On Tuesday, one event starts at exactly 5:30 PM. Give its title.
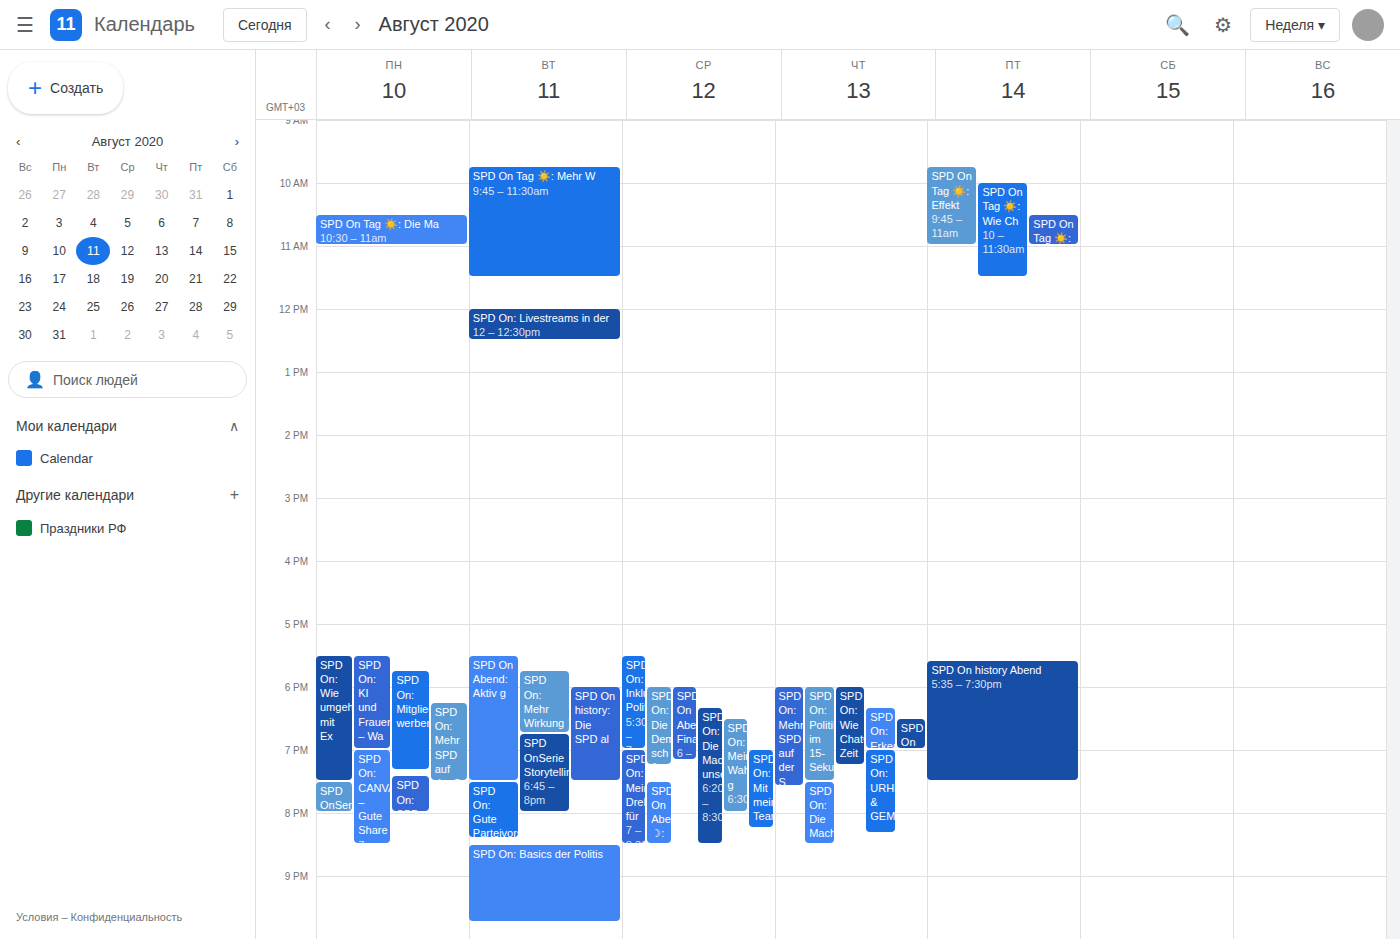
"SPD On Abend: Aktiv g"